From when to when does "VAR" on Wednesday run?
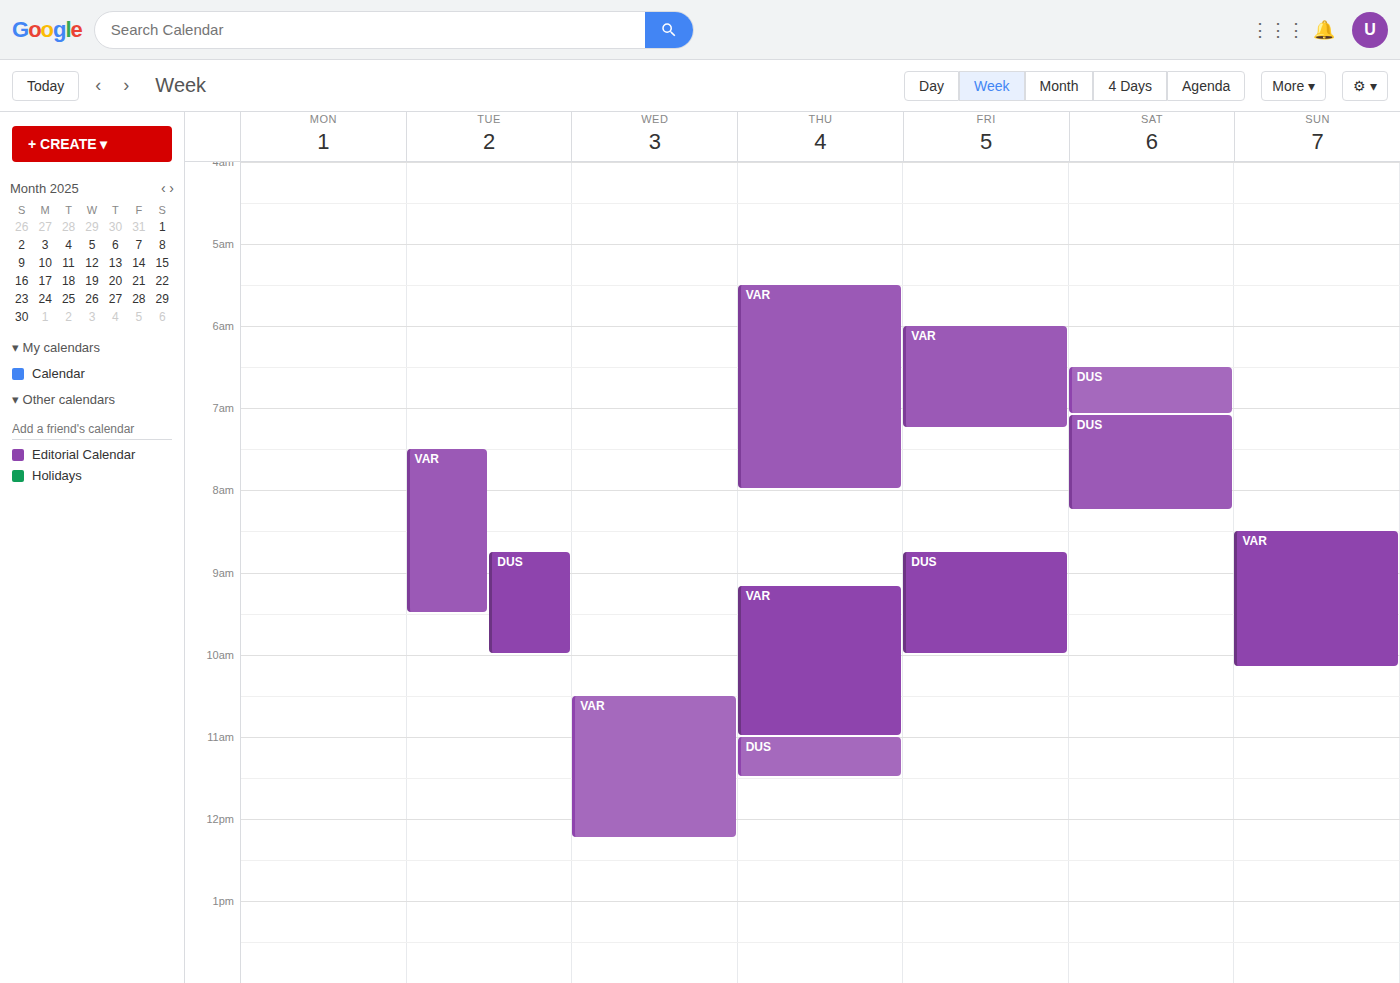
10:30 to 12:15